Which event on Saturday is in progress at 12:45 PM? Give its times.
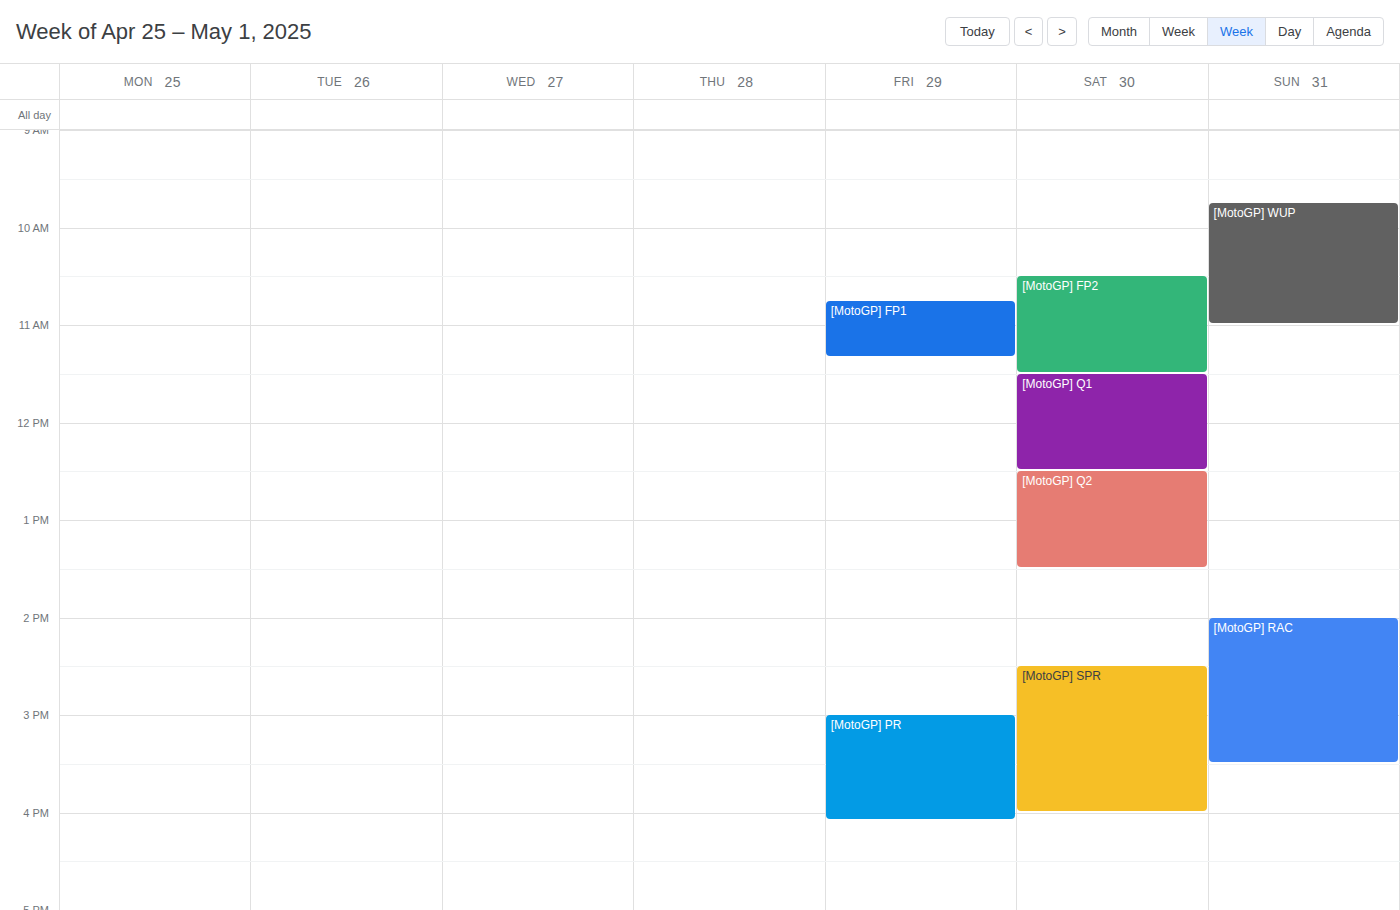
"[MotoGP] Q2", 12:30 PM to 1:30 PM